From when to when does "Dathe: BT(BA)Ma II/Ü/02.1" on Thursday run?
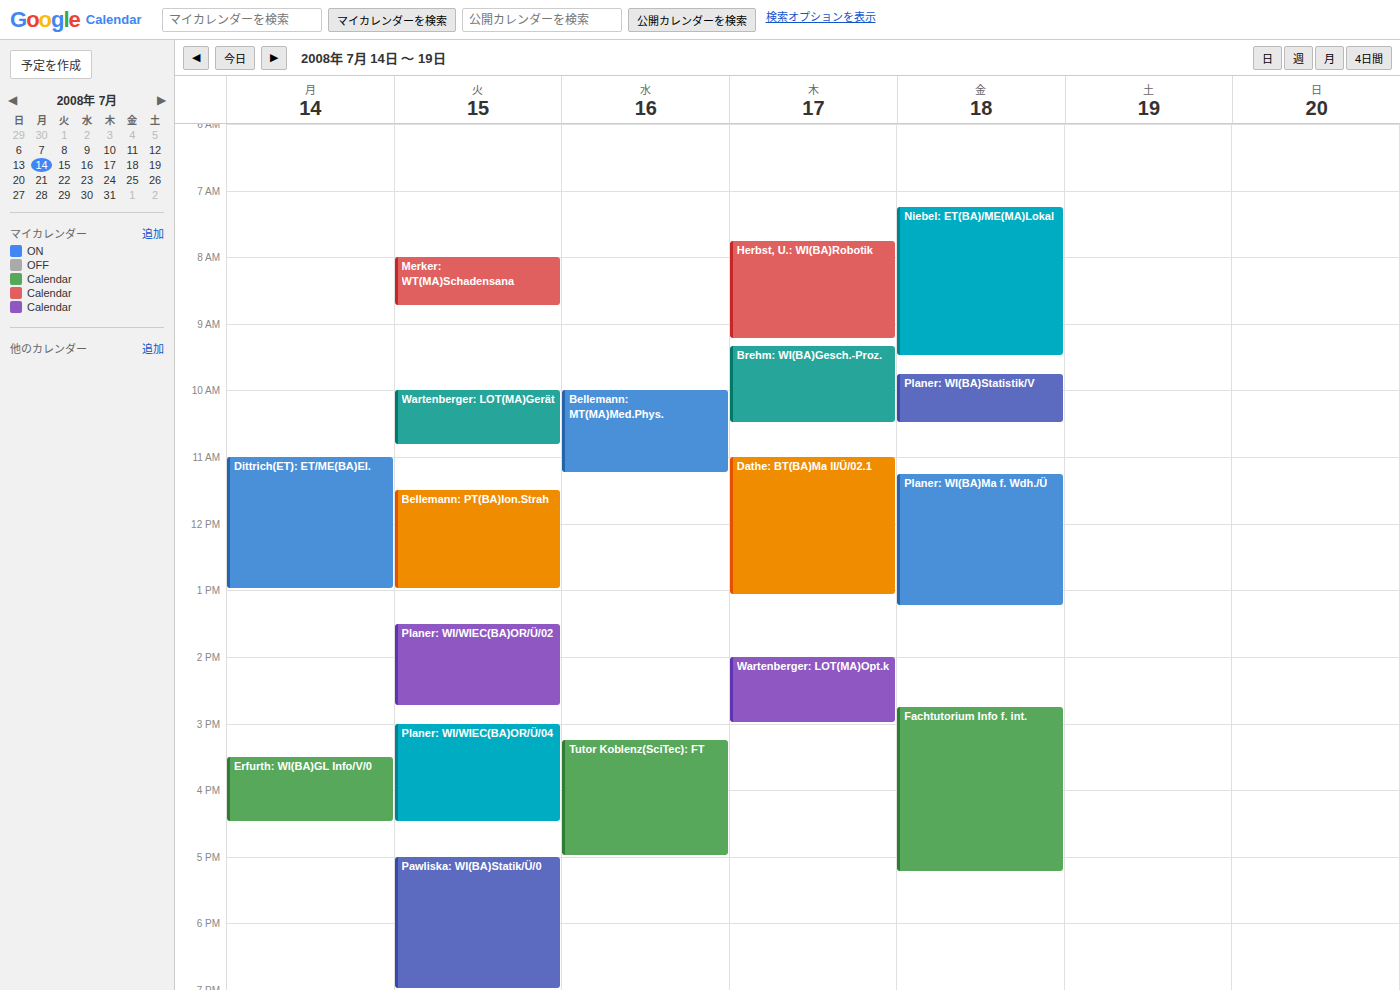
11:00 AM to 1:05 PM